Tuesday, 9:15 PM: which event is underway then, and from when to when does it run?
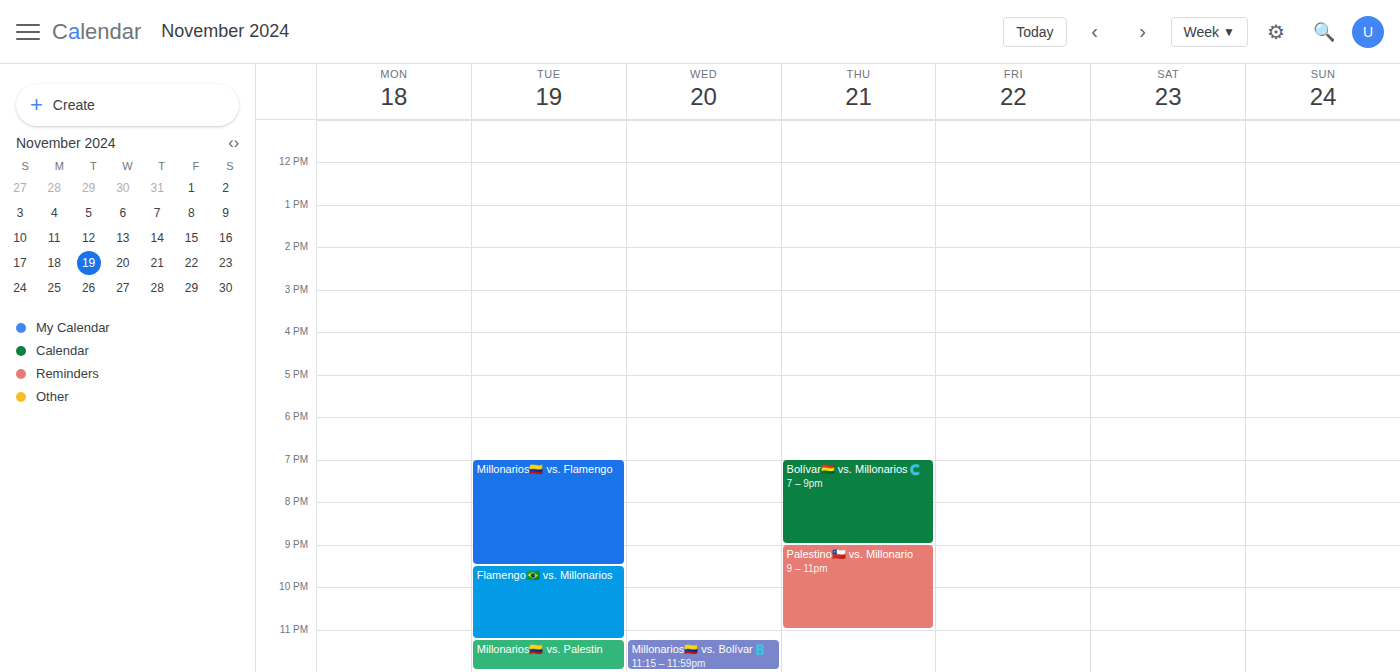
"Millonarios🇨🇴 vs. Flamengo", 7:00 PM to 9:30 PM